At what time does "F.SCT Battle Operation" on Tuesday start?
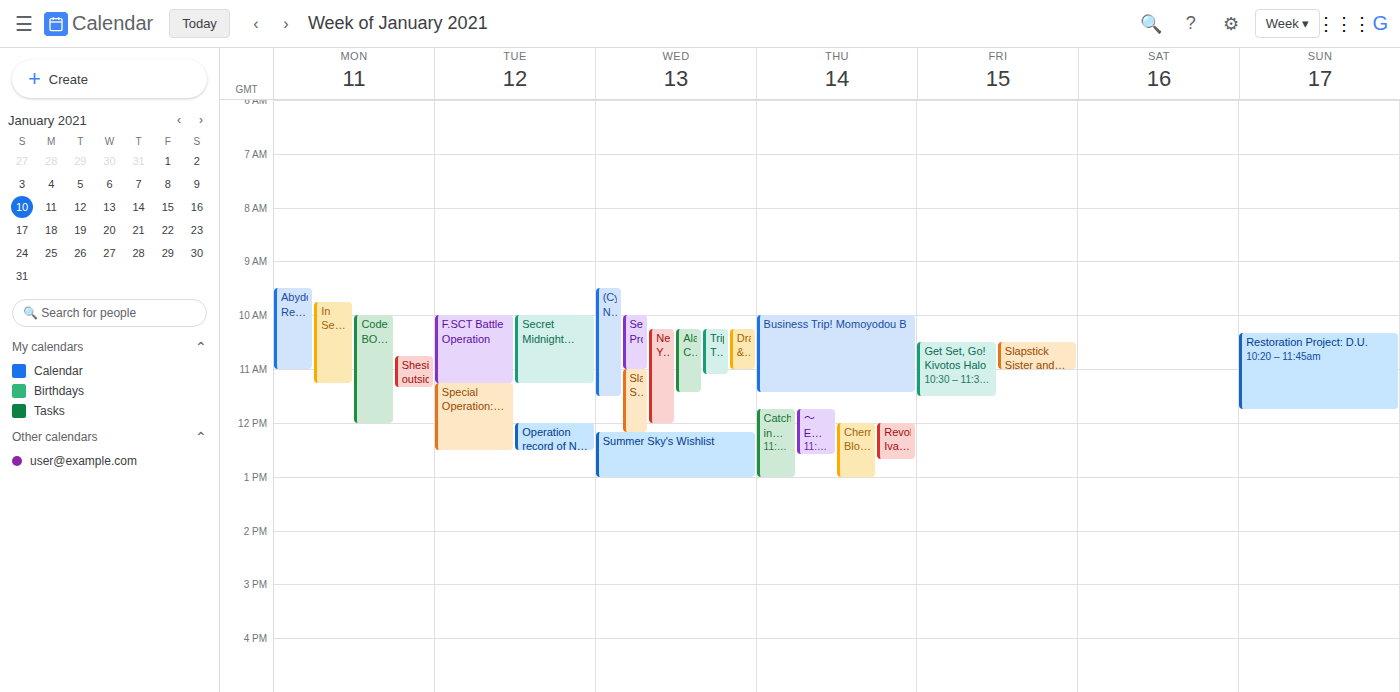
10:00 AM